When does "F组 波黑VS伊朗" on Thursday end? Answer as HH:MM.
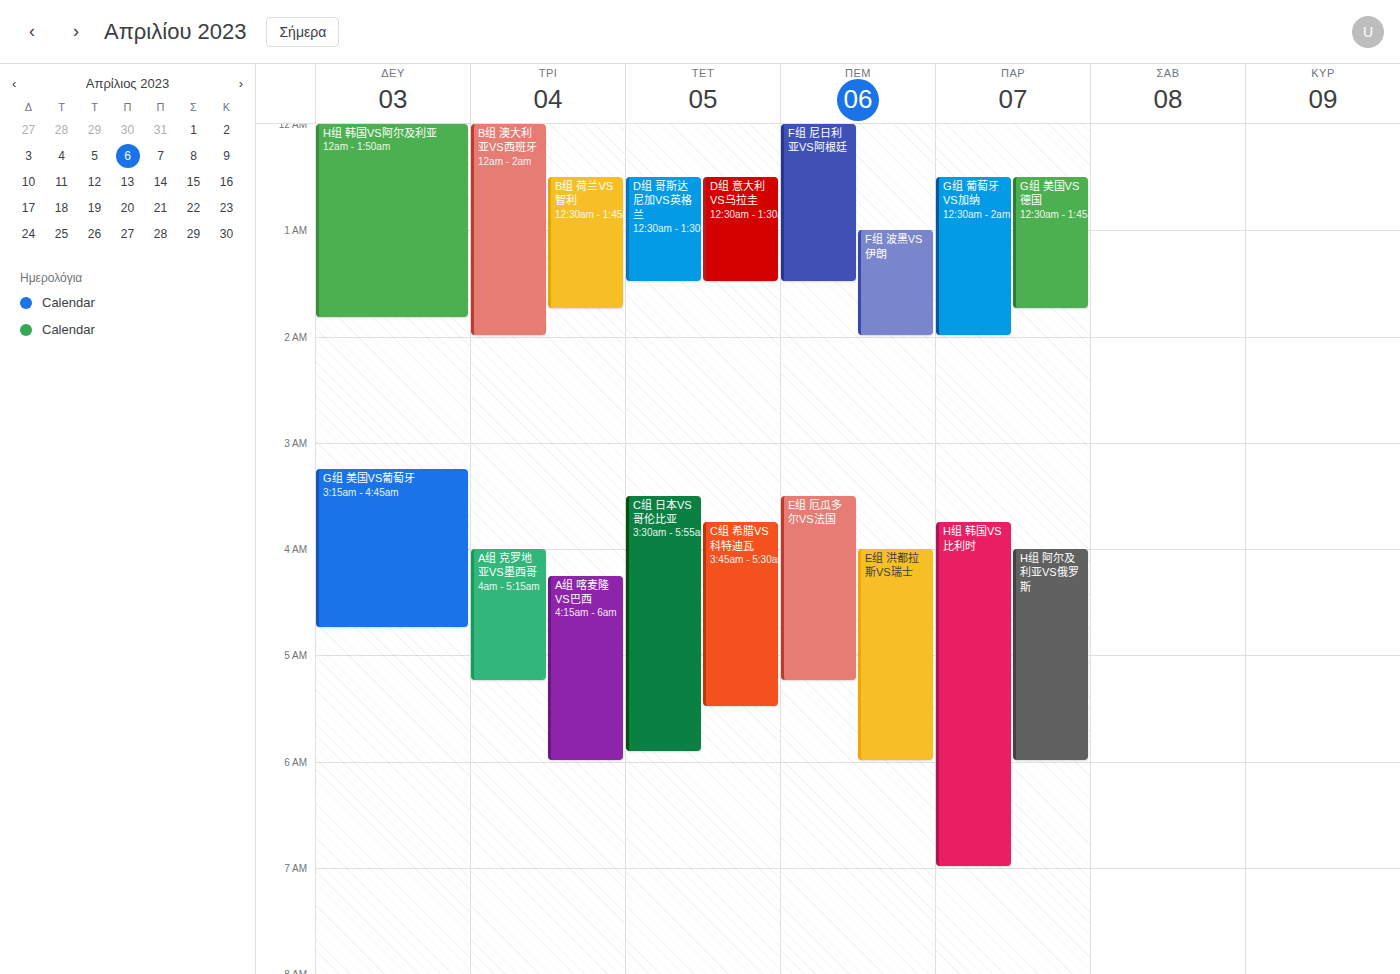
02:00